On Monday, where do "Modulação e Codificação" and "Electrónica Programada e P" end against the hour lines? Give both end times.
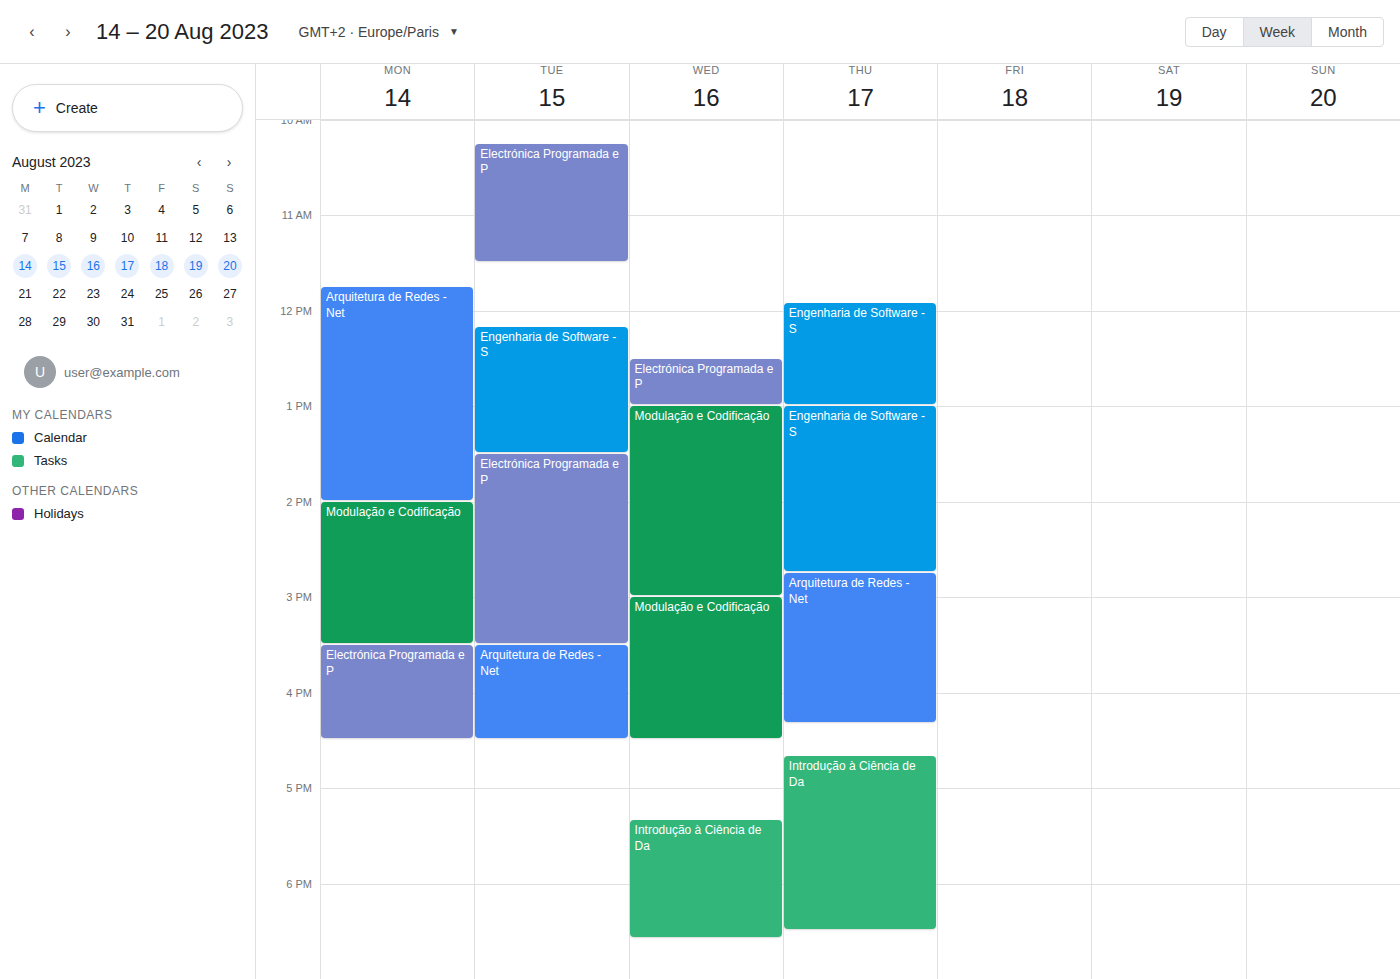
"Modulação e Codificação": 3:30 PM, halfway between the 3 PM and 4 PM lines. "Electrónica Programada e P": 4:30 PM, halfway between the 4 PM and 5 PM lines.